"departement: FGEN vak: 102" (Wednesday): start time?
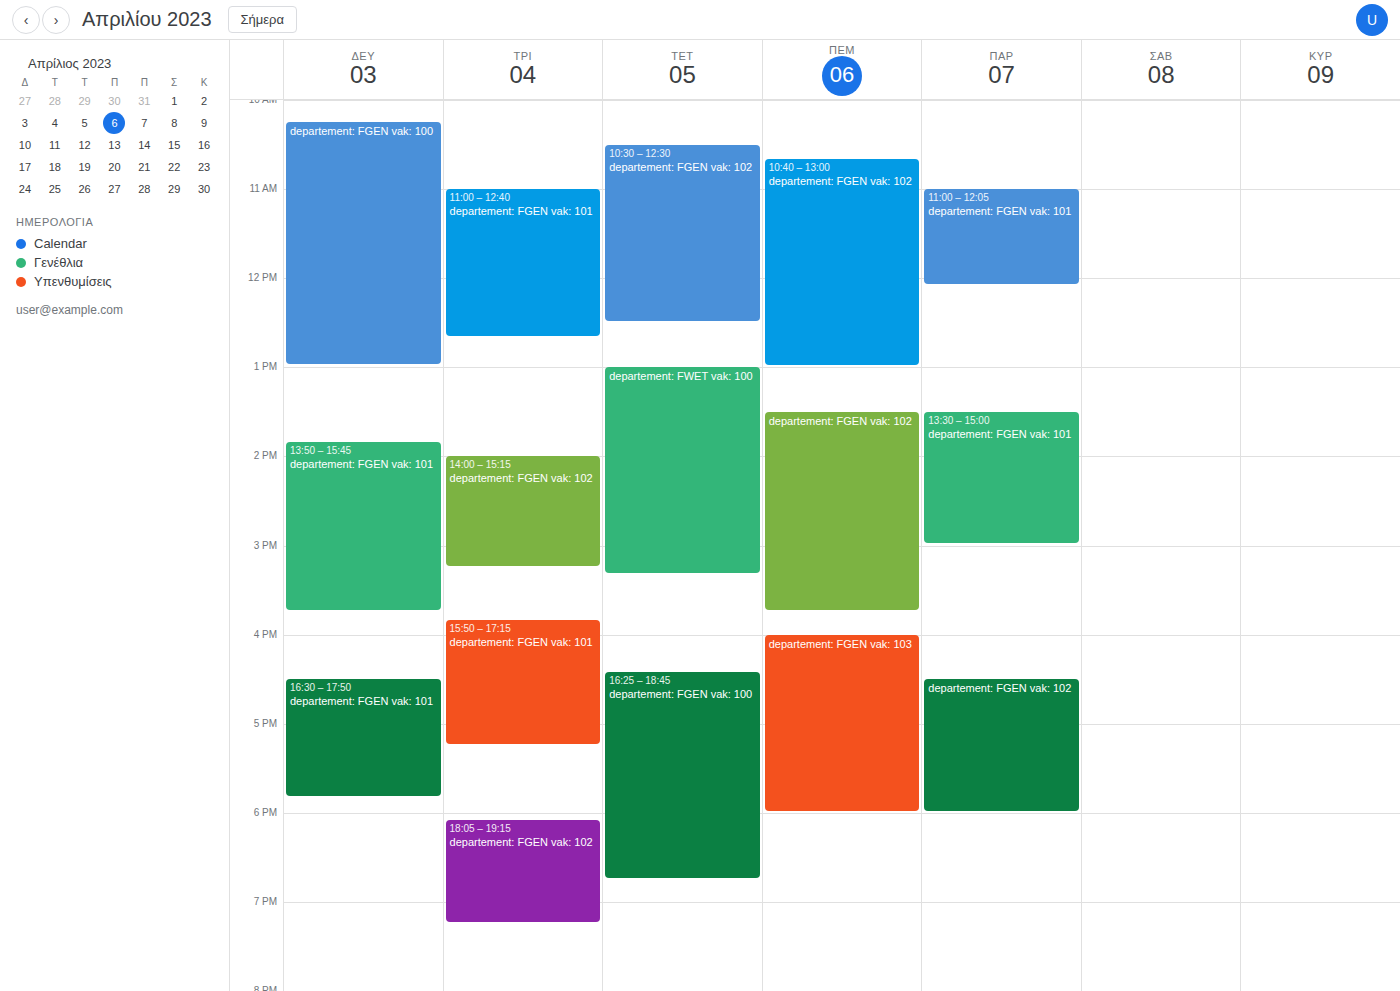
10:30 AM